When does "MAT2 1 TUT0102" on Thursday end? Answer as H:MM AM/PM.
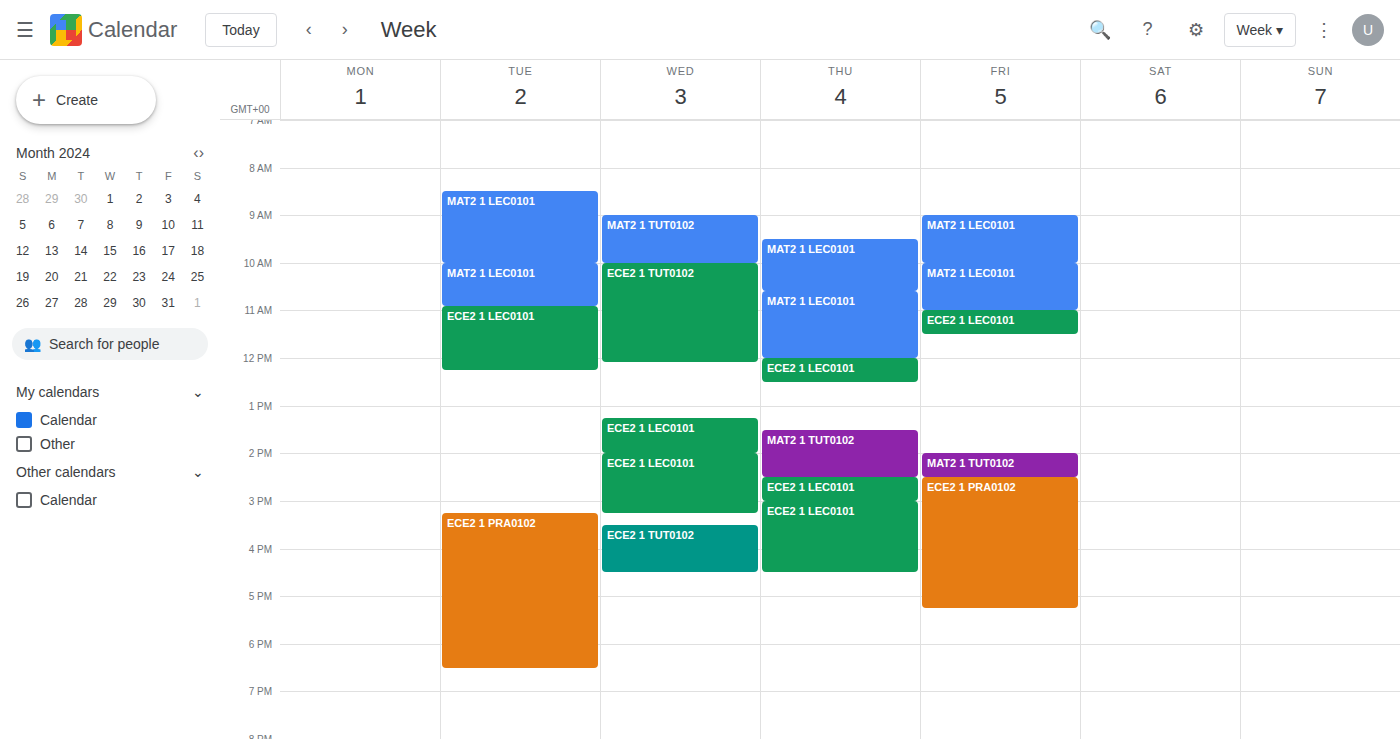
2:30 PM